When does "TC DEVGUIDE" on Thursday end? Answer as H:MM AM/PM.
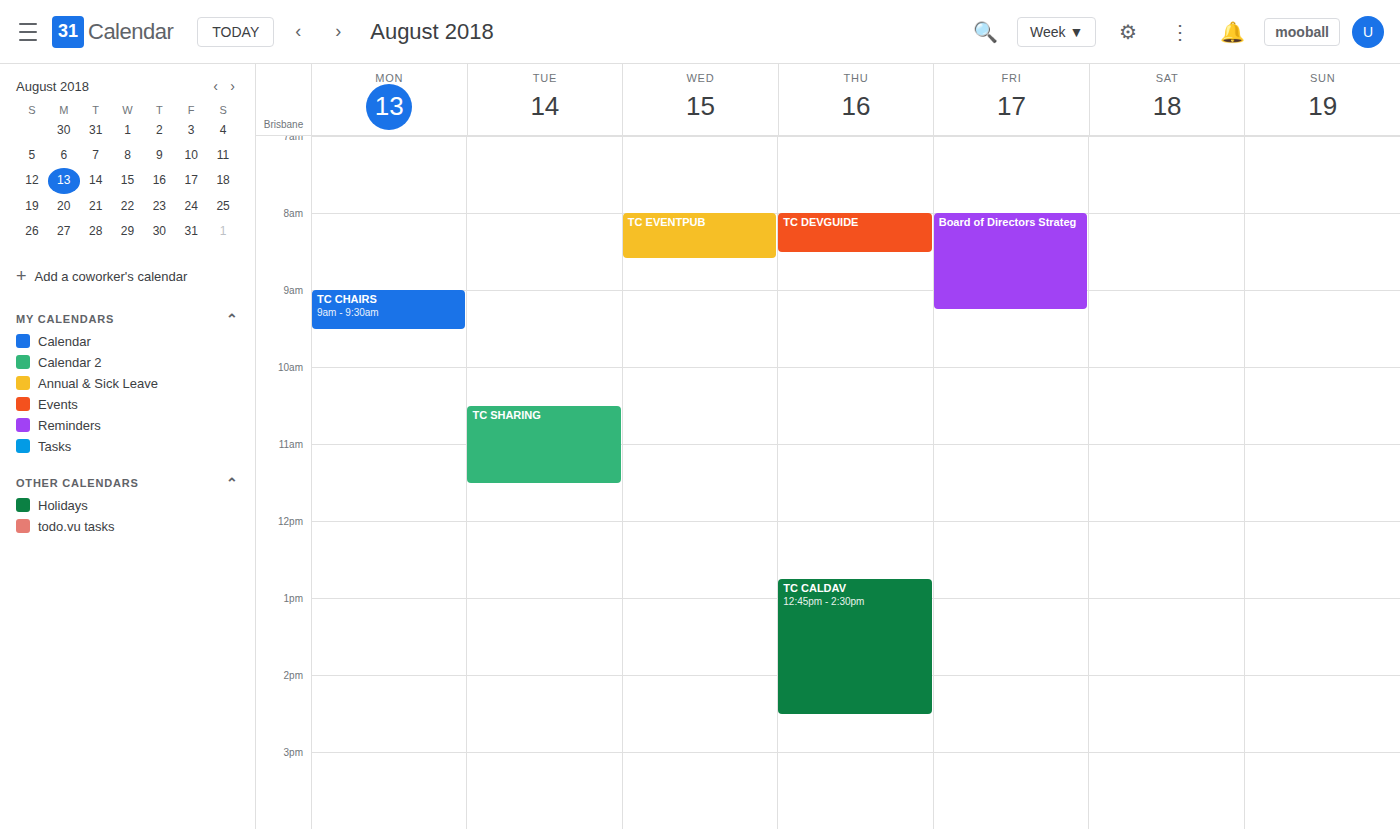
8:30 AM